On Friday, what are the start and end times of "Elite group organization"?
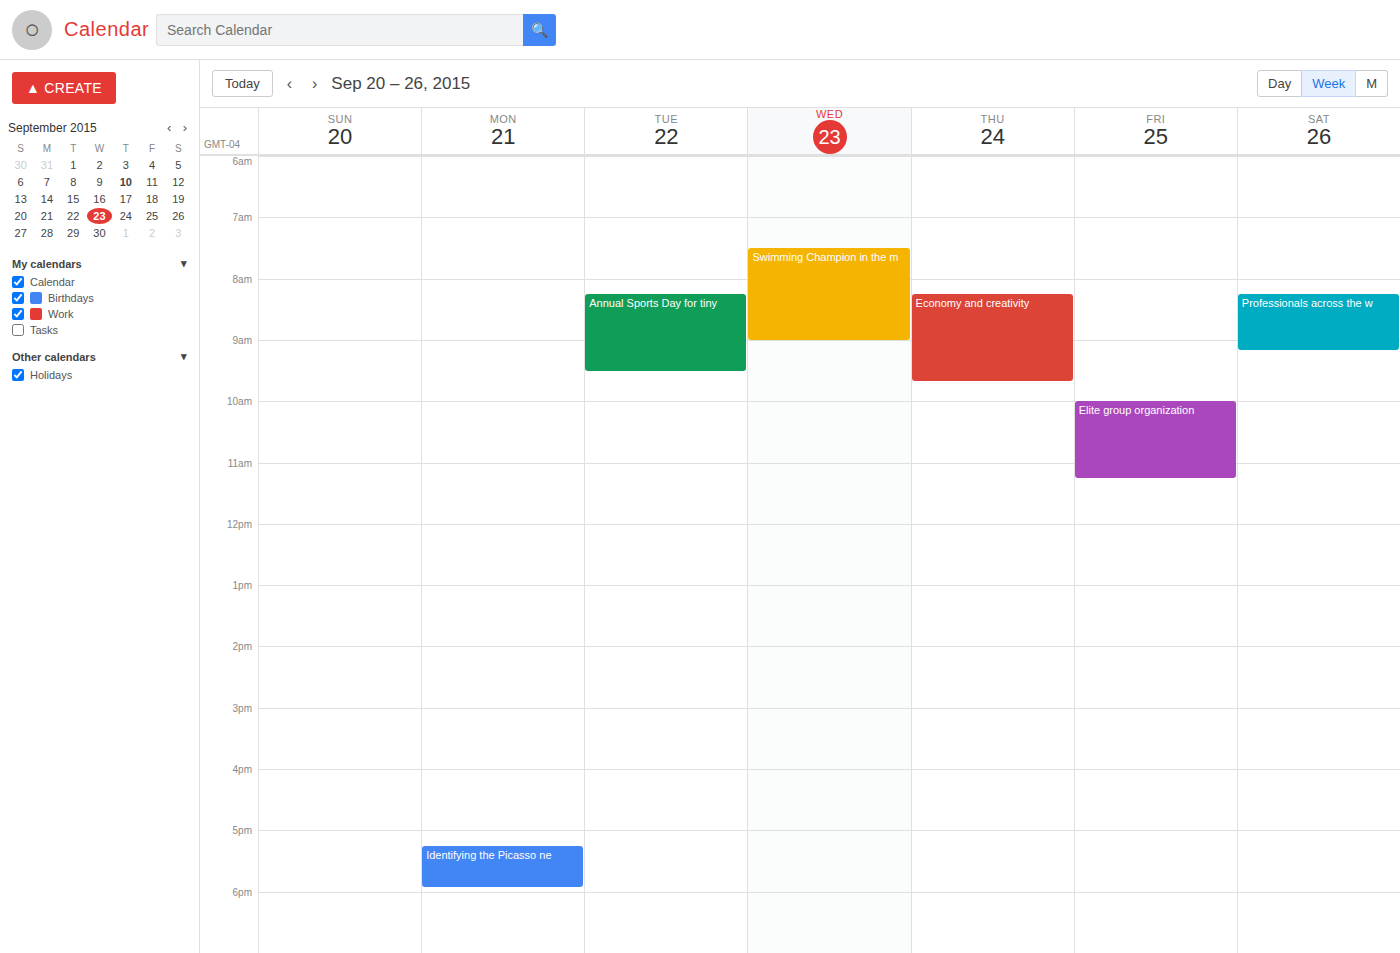
10:00 AM to 11:15 AM